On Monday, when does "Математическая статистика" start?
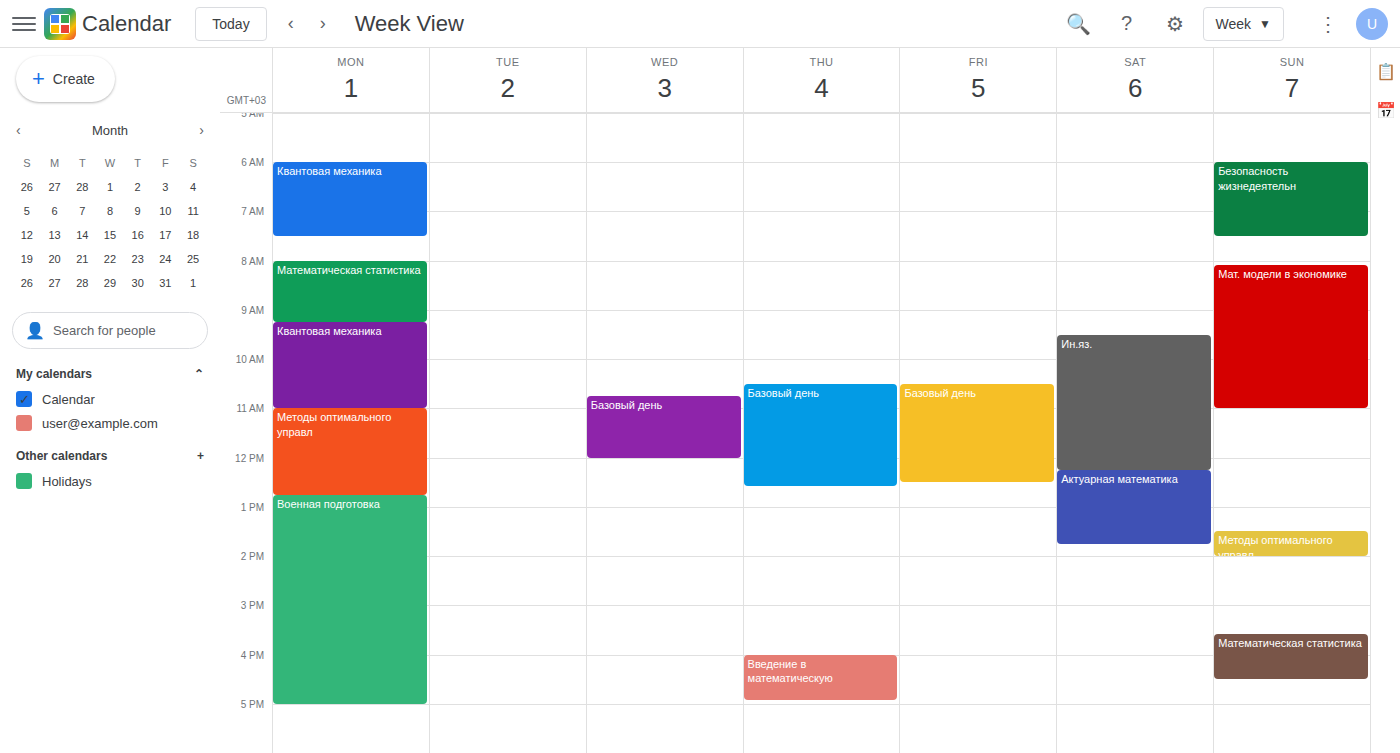
08:00